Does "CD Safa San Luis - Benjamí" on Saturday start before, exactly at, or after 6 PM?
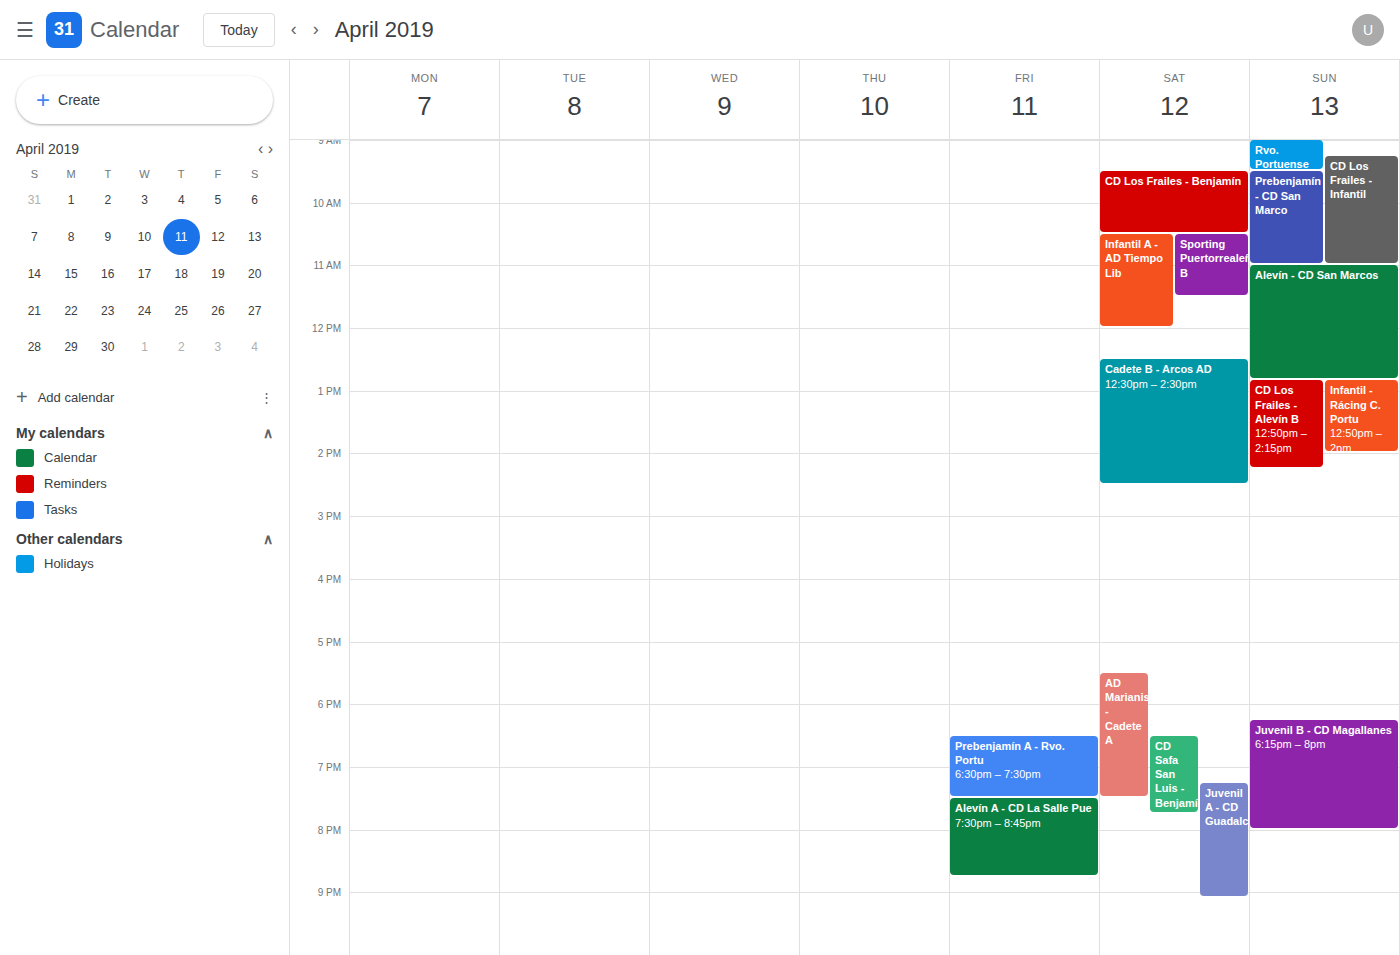
6:30 PM -- after 6 PM, 30 minutes below the 6 PM line.